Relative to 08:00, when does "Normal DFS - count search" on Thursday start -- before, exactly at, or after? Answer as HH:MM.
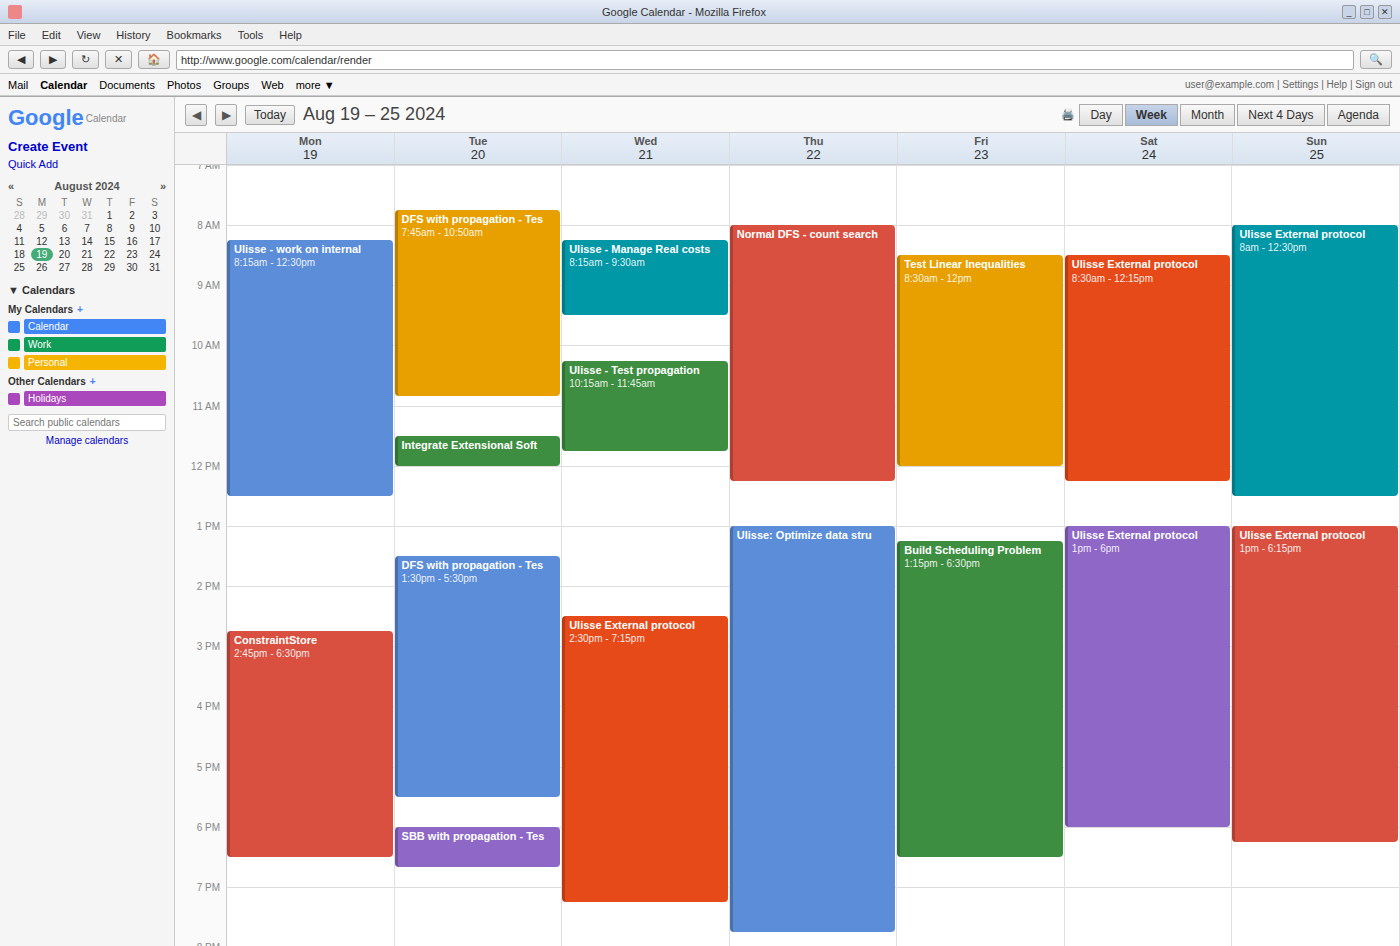
08:00 -- exactly at 08:00, on the 08:00 line.